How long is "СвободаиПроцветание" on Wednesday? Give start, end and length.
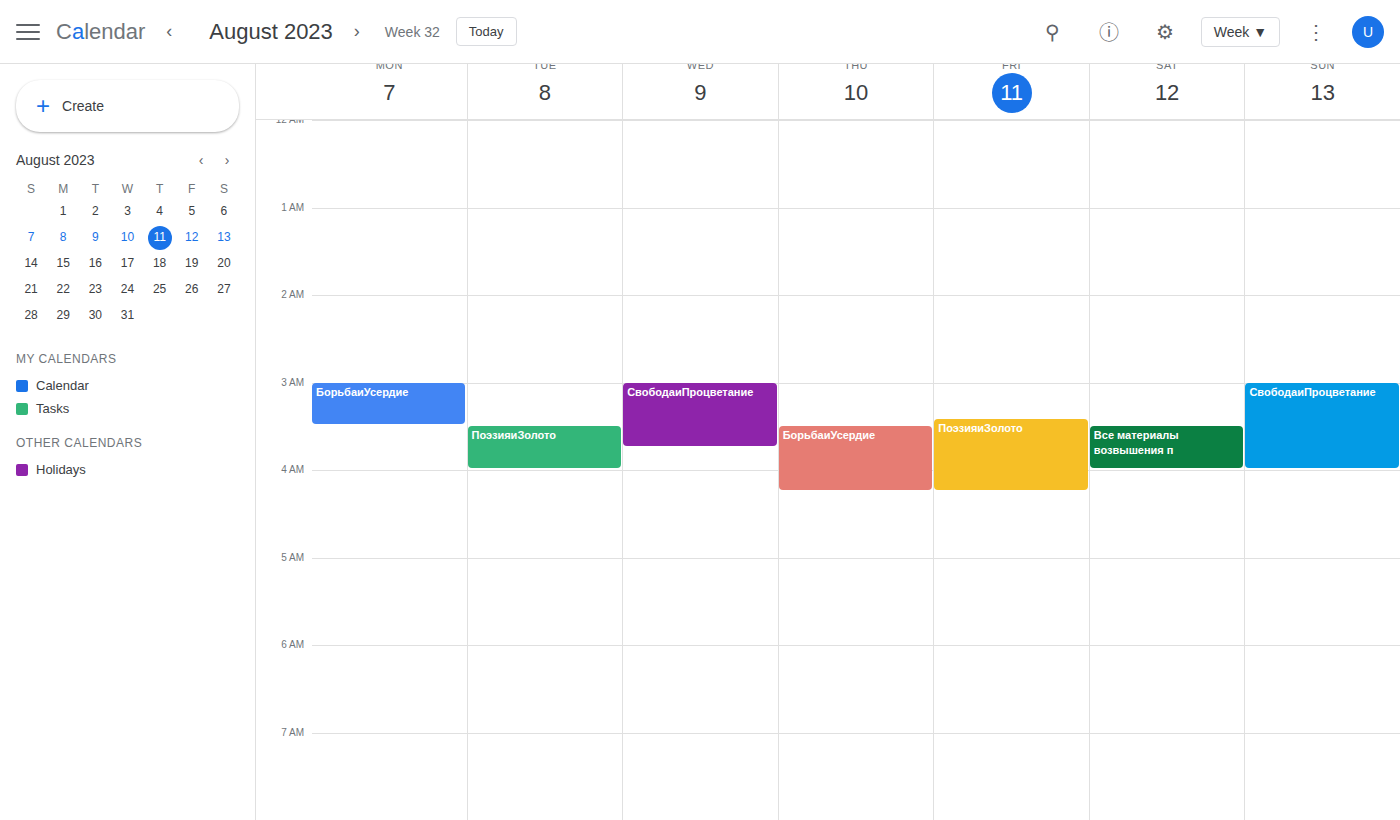
3:00 AM to 3:45 AM, 45 minutes